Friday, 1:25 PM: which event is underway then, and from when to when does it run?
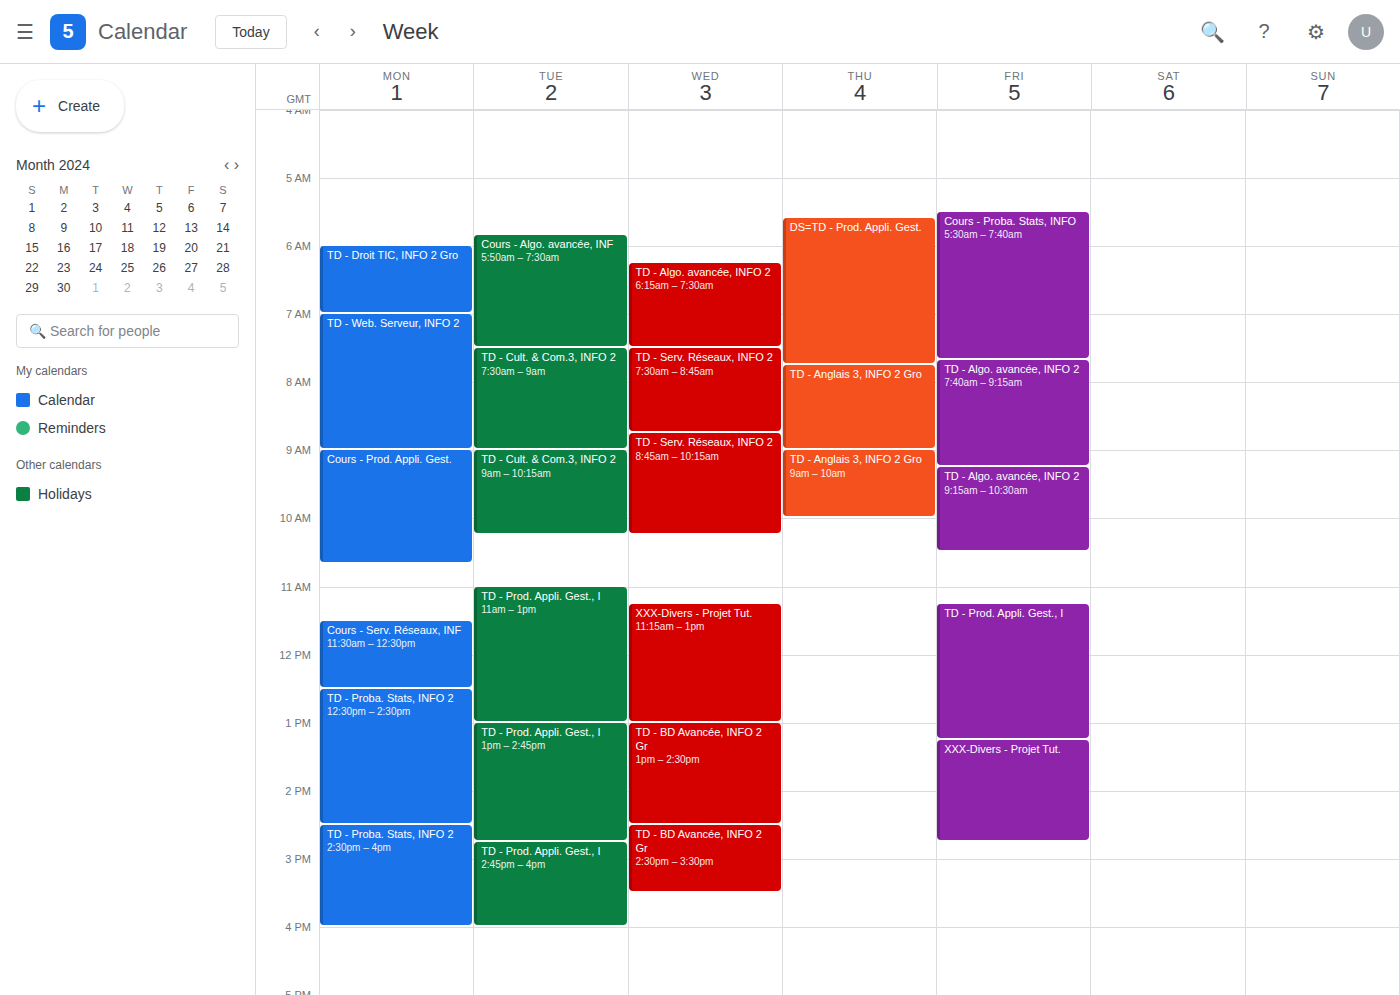
"XXX-Divers - Projet Tut.", 1:15 PM to 2:45 PM